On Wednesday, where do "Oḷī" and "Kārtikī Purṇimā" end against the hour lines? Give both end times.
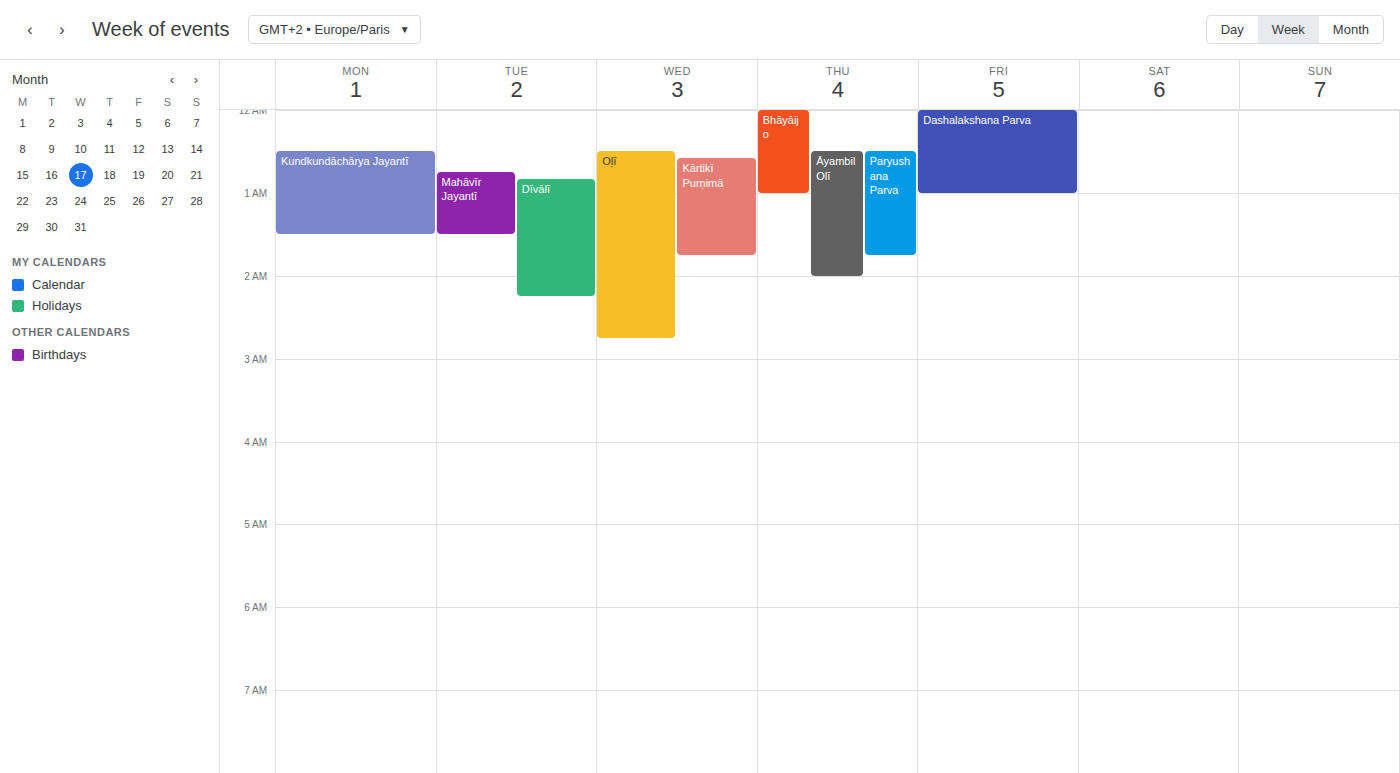
"Oḷī": 2:45 AM, neither: three quarters of the way from the 2 AM line to the 3 AM line. "Kārtikī Purṇimā": 1:45 AM, neither: three quarters of the way from the 1 AM line to the 2 AM line.